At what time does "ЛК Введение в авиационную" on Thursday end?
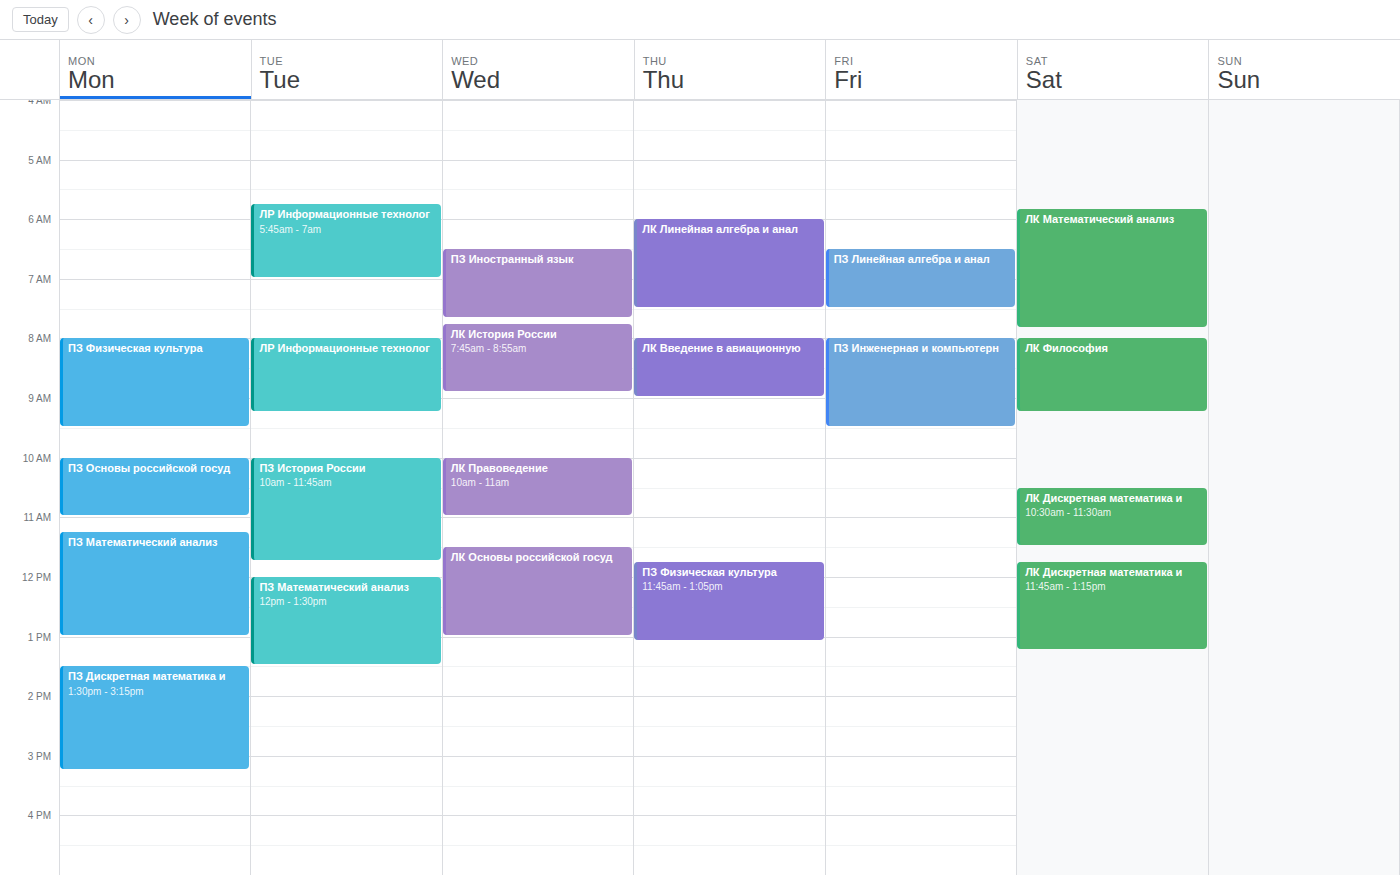
9:00 AM